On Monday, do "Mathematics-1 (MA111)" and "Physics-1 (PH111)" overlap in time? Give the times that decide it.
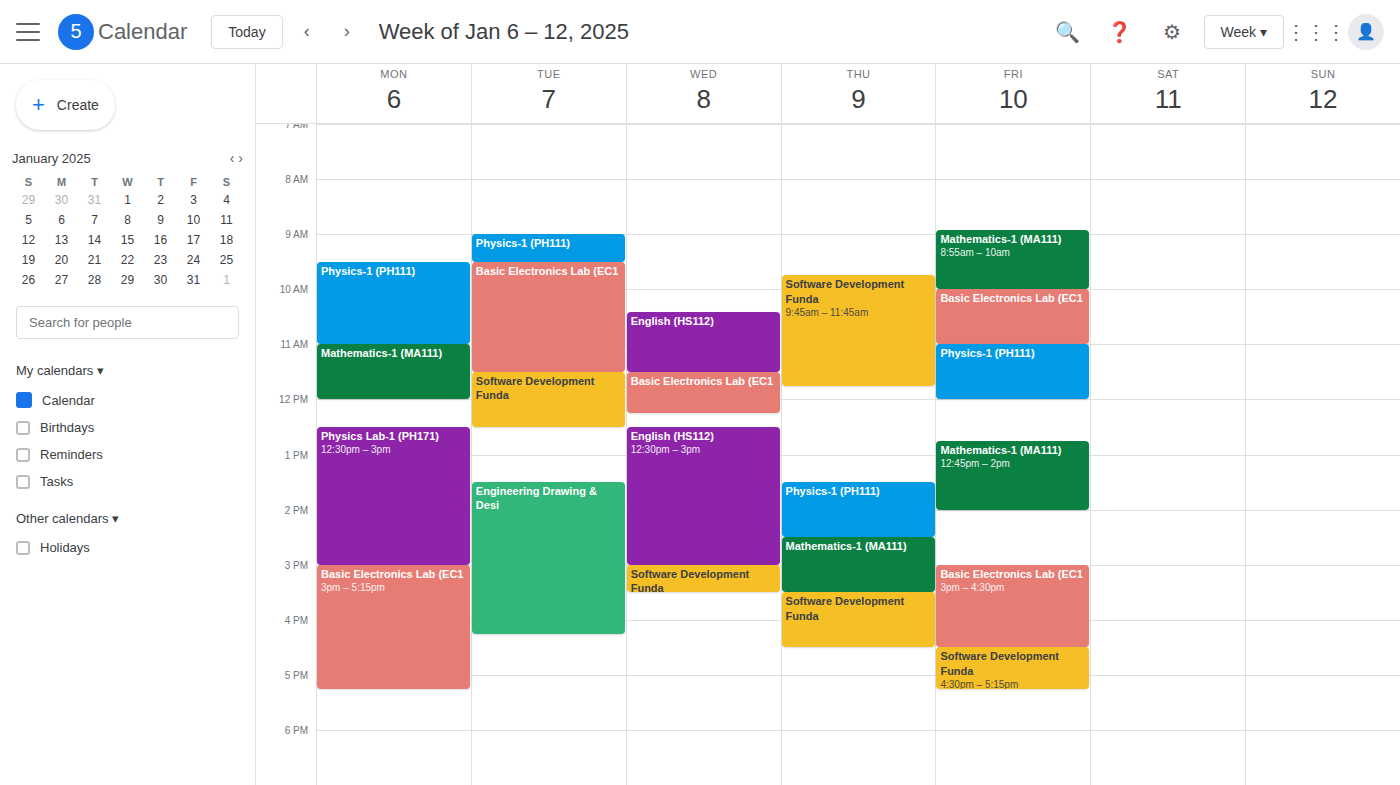
"Physics-1 (PH111)" ends at 11:00, exactly when "Mathematics-1 (MA111)" starts -- they touch but do not overlap.